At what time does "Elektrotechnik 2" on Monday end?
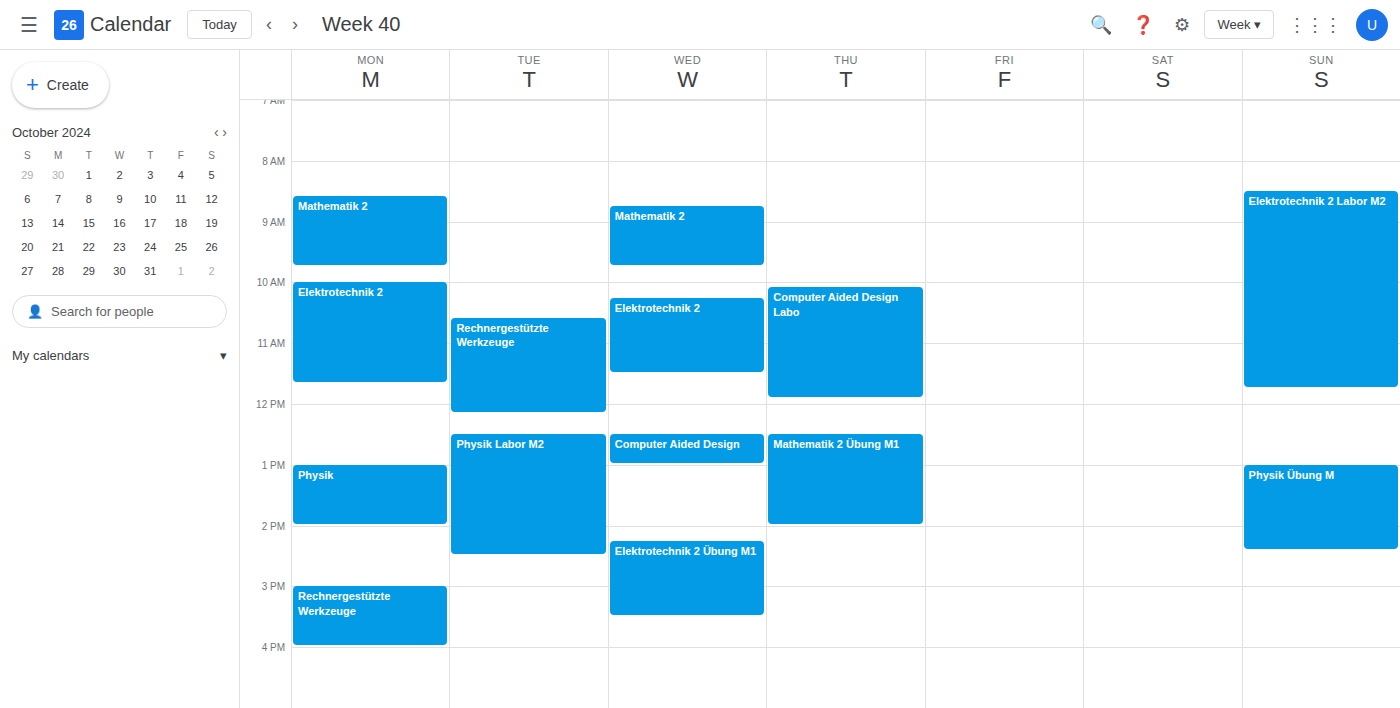
11:40 AM